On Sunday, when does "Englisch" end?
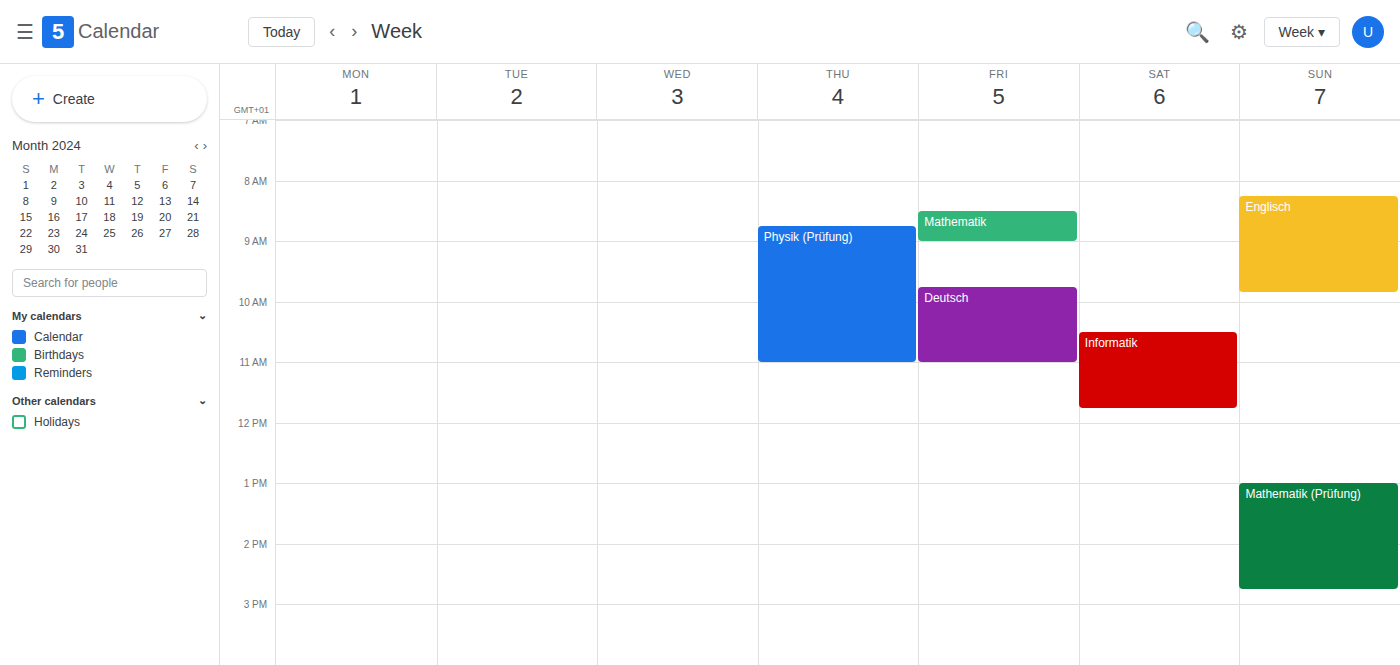
9:50 AM